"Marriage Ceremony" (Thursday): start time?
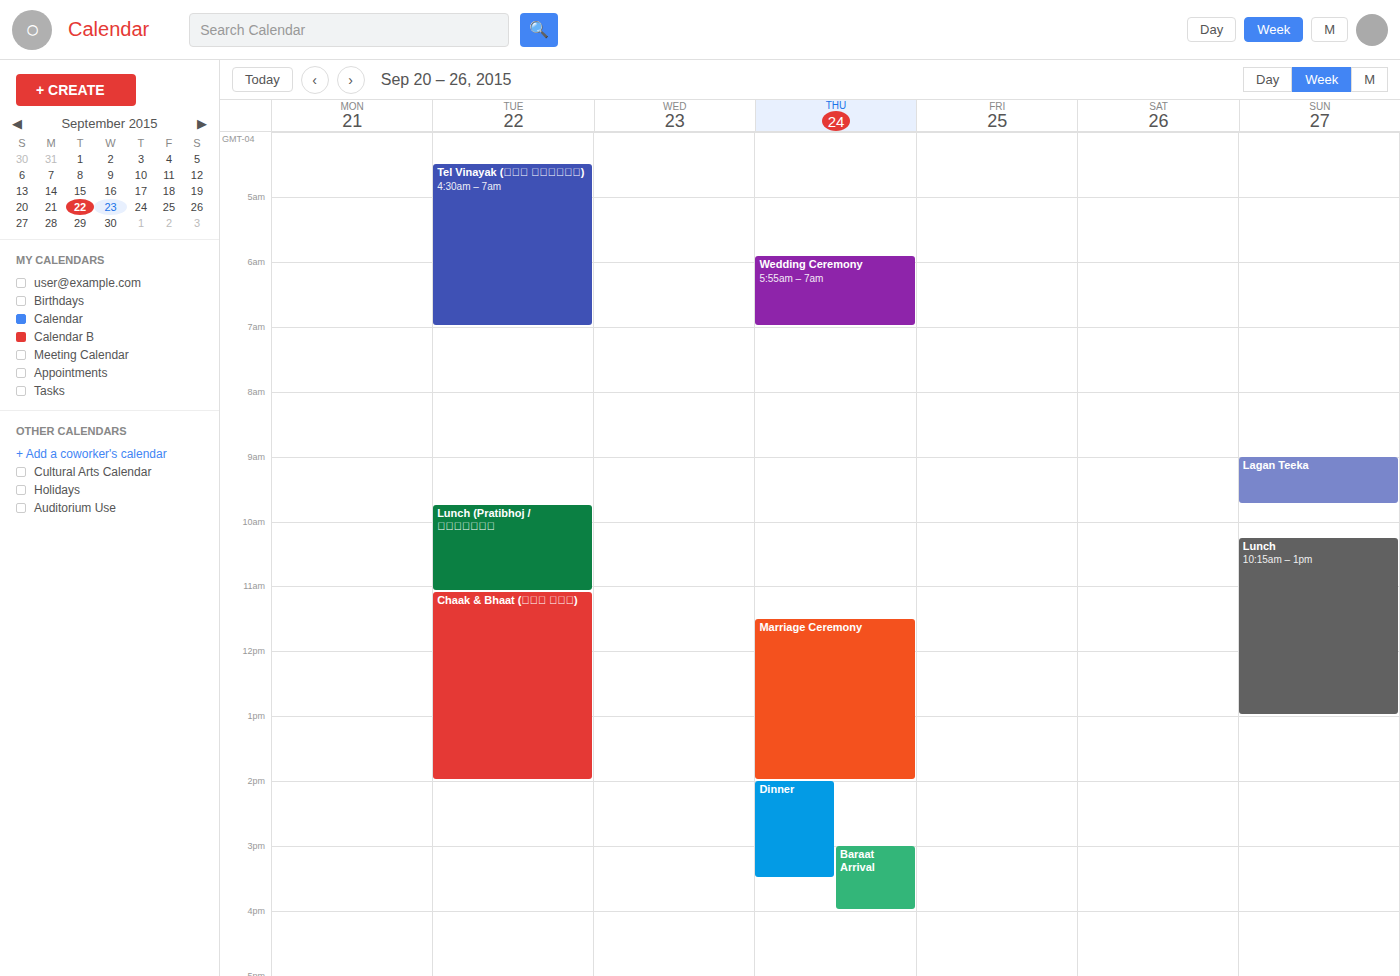
11:30 AM